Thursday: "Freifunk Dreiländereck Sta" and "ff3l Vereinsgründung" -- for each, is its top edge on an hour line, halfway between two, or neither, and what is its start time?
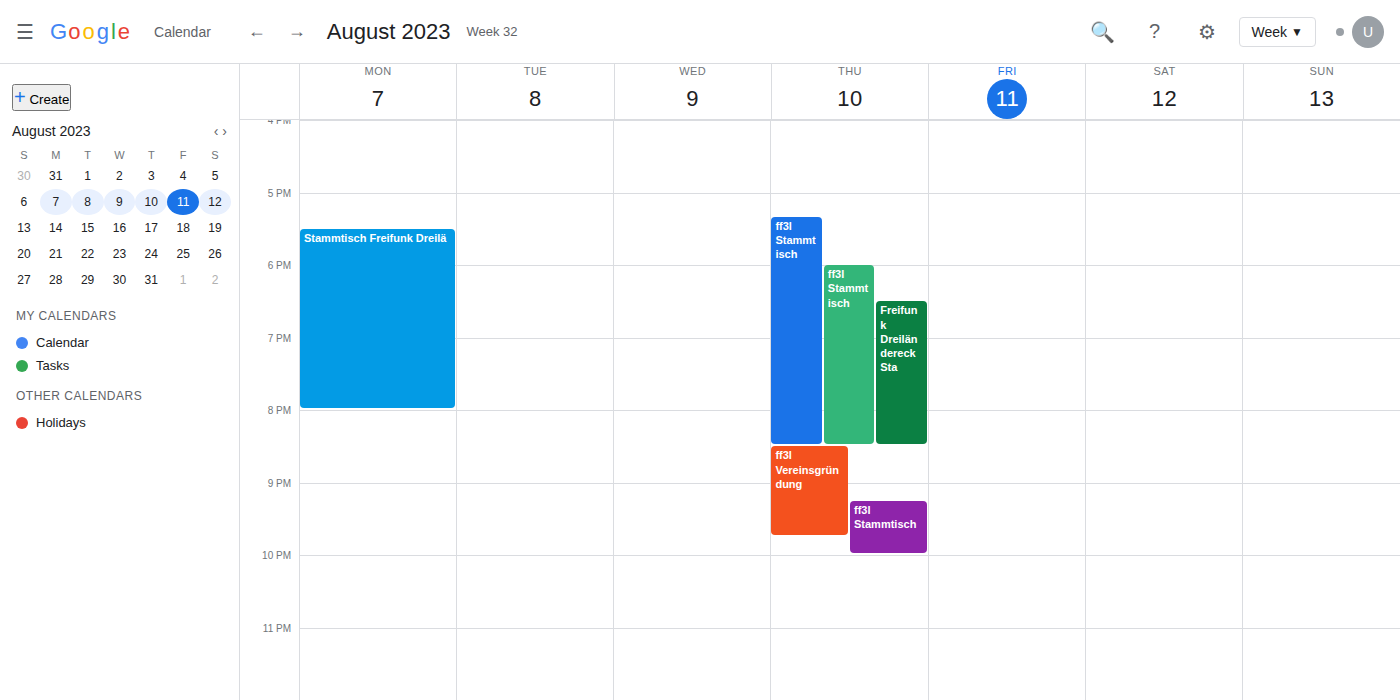
"Freifunk Dreiländereck Sta": 6:30 PM, halfway between the 6 PM and 7 PM lines. "ff3l Vereinsgründung": 8:30 PM, halfway between the 8 PM and 9 PM lines.